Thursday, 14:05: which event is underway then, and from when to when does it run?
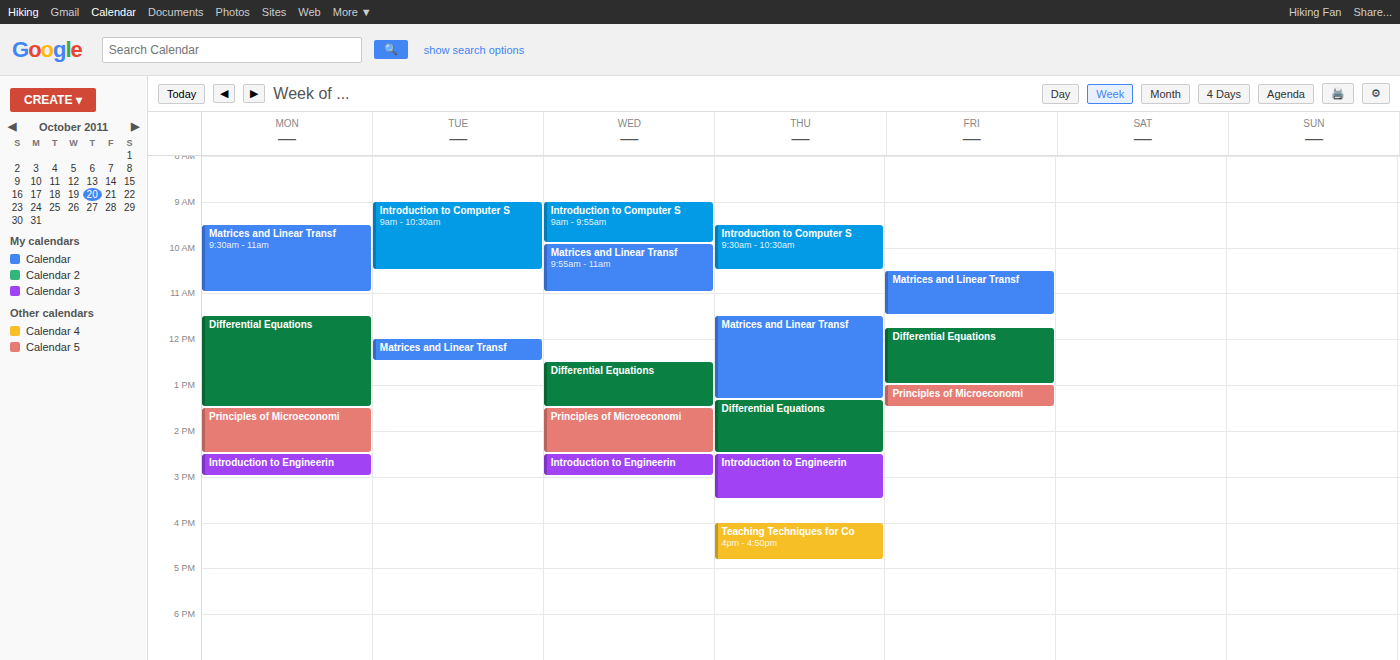
"Differential Equations", 13:20 to 14:30